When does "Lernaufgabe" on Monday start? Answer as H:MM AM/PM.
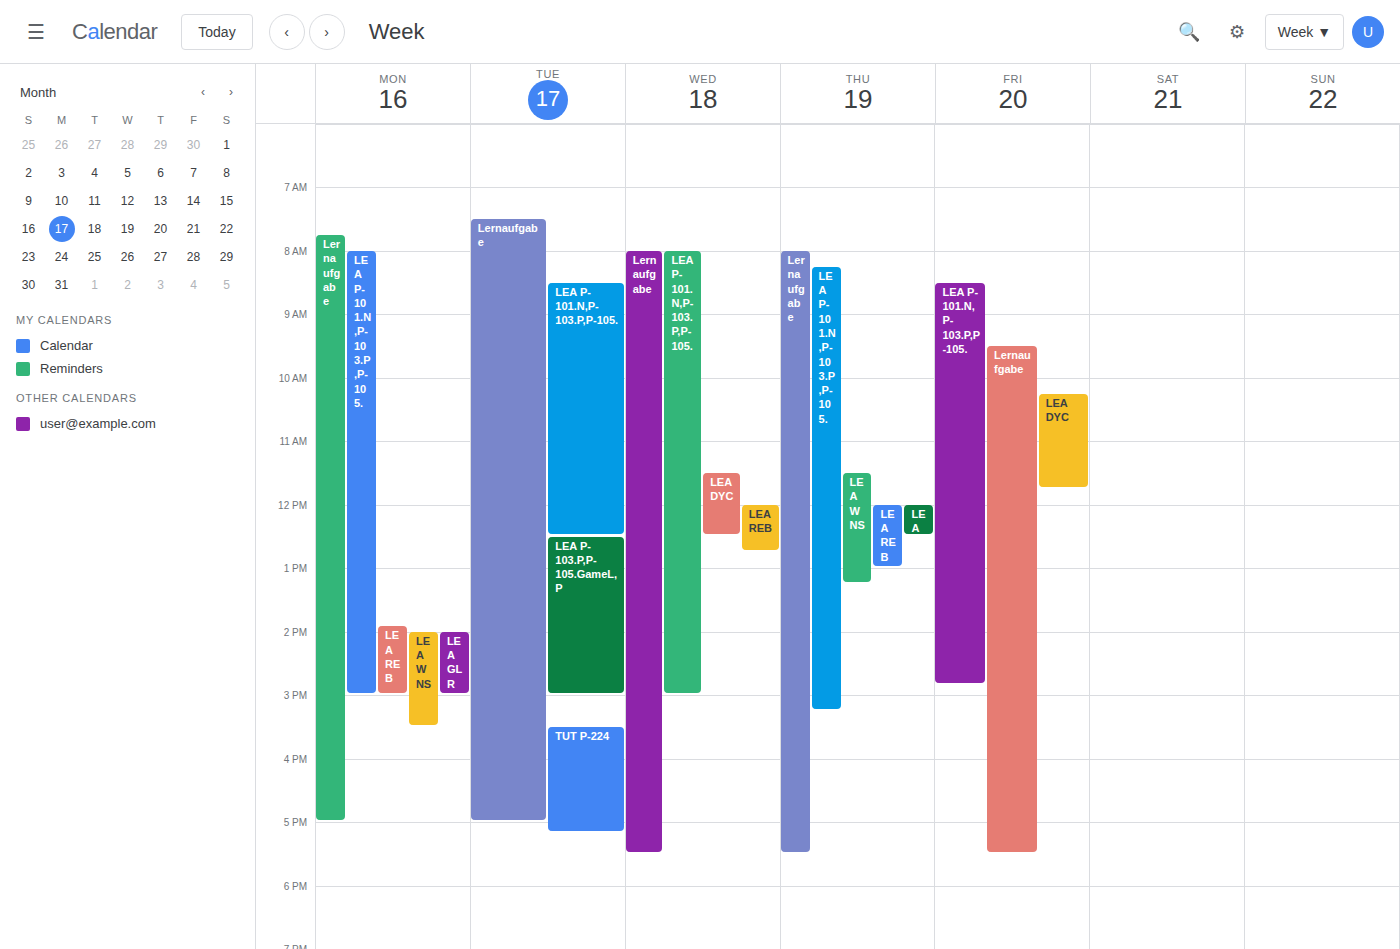
7:45 AM